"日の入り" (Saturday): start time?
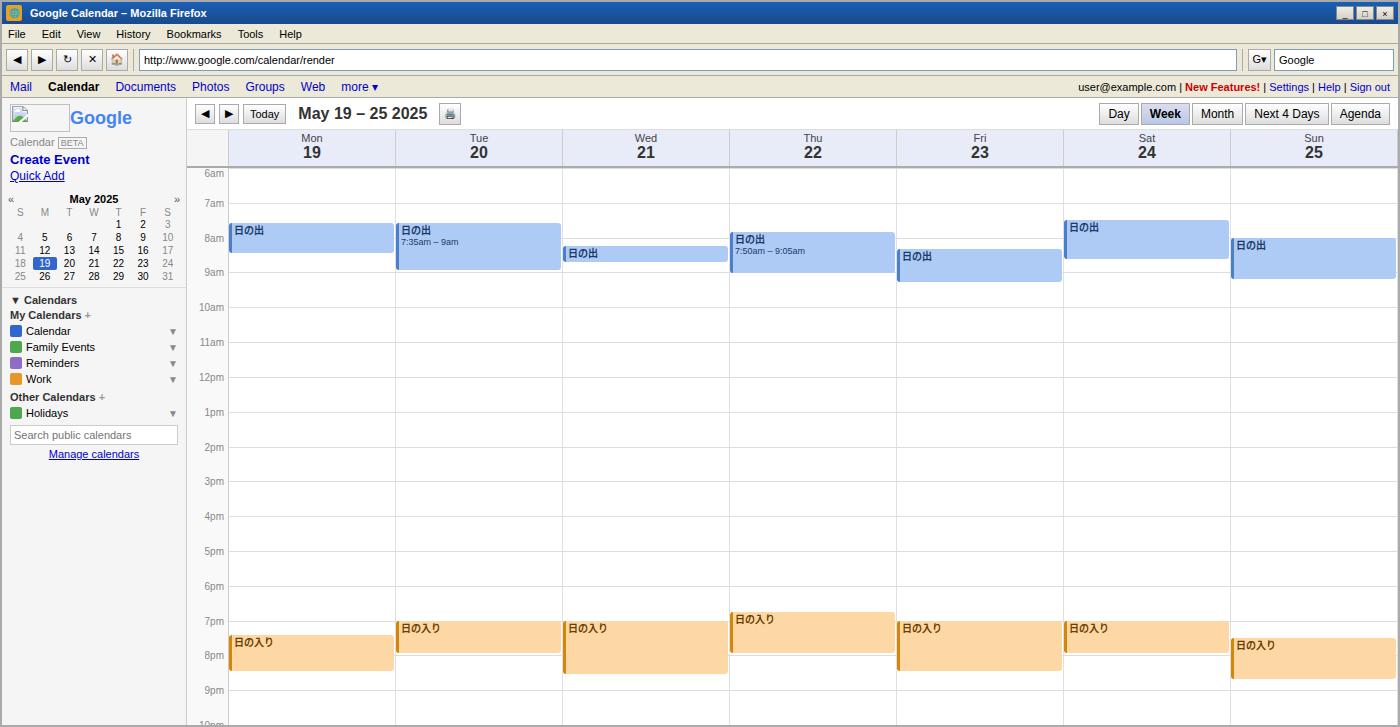
7:00 PM